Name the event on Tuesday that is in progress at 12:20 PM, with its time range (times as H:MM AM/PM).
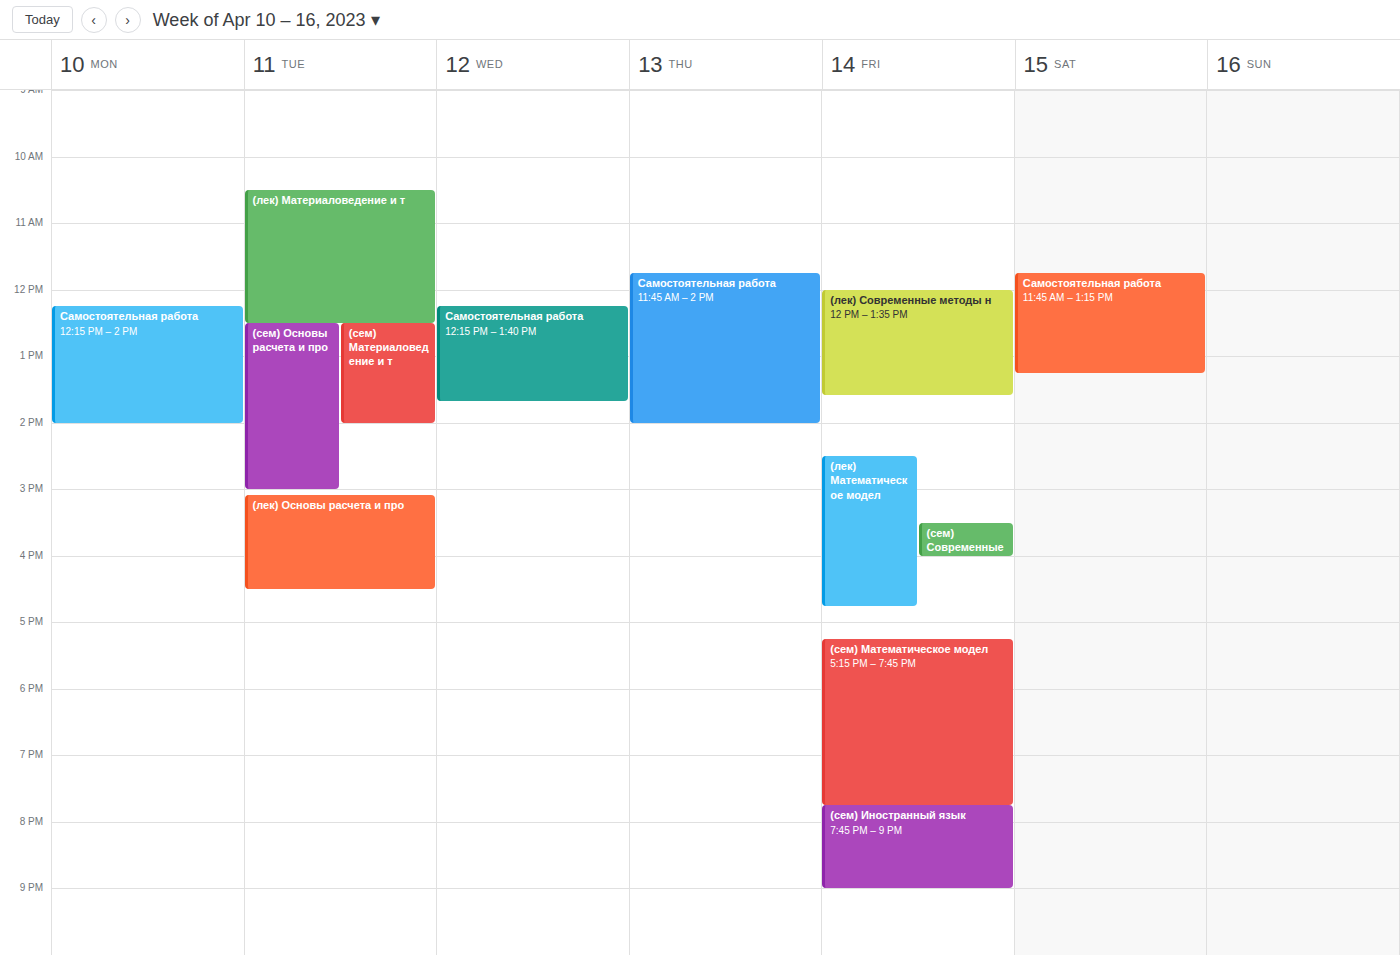
"(лек) Материаловедение и т", 10:30 AM to 12:30 PM